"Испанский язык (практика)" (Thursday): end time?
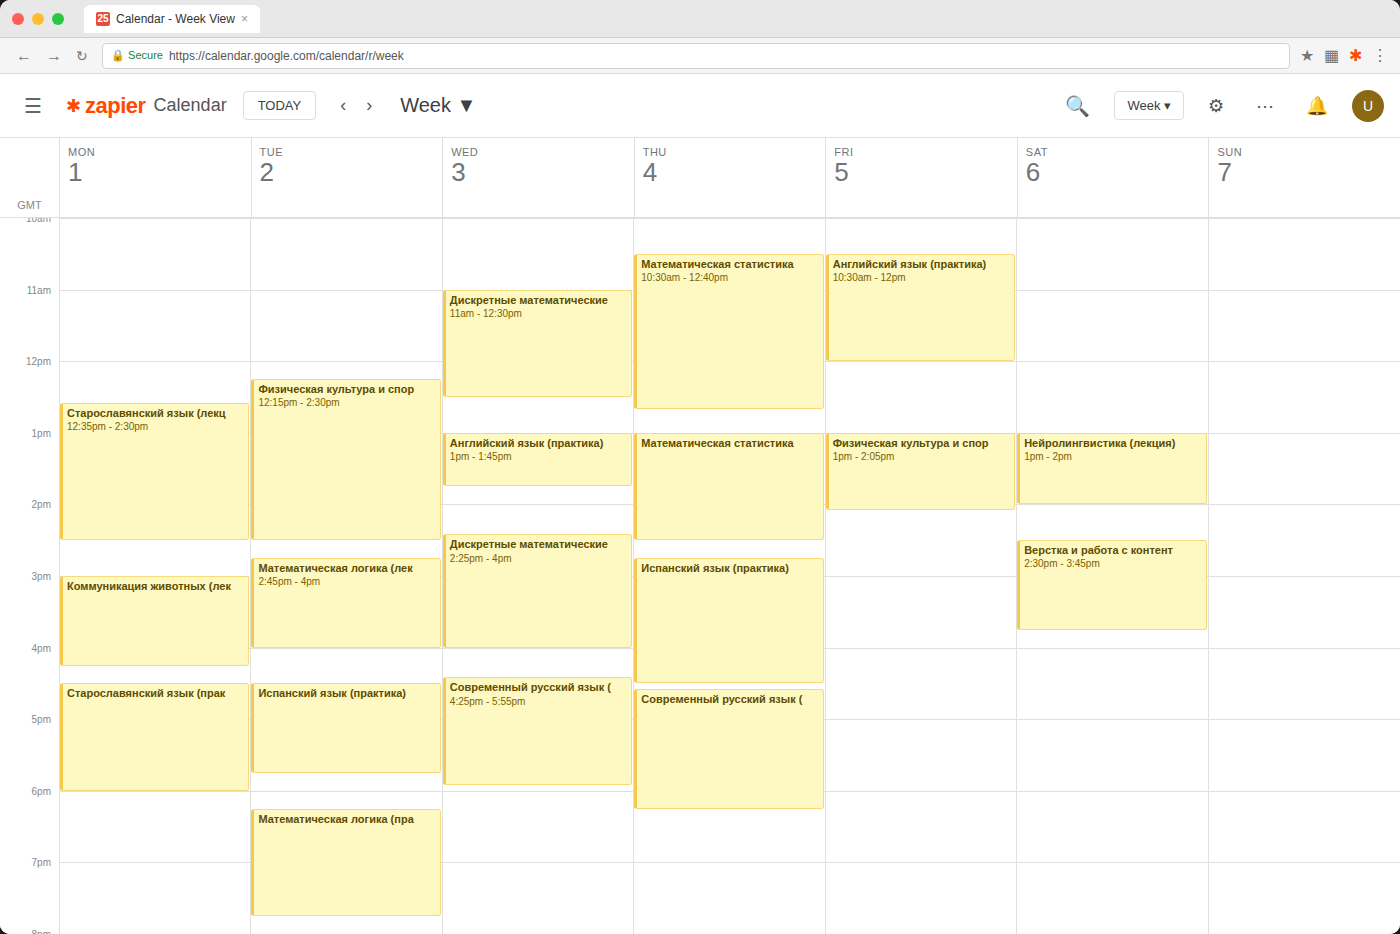
4:30 PM